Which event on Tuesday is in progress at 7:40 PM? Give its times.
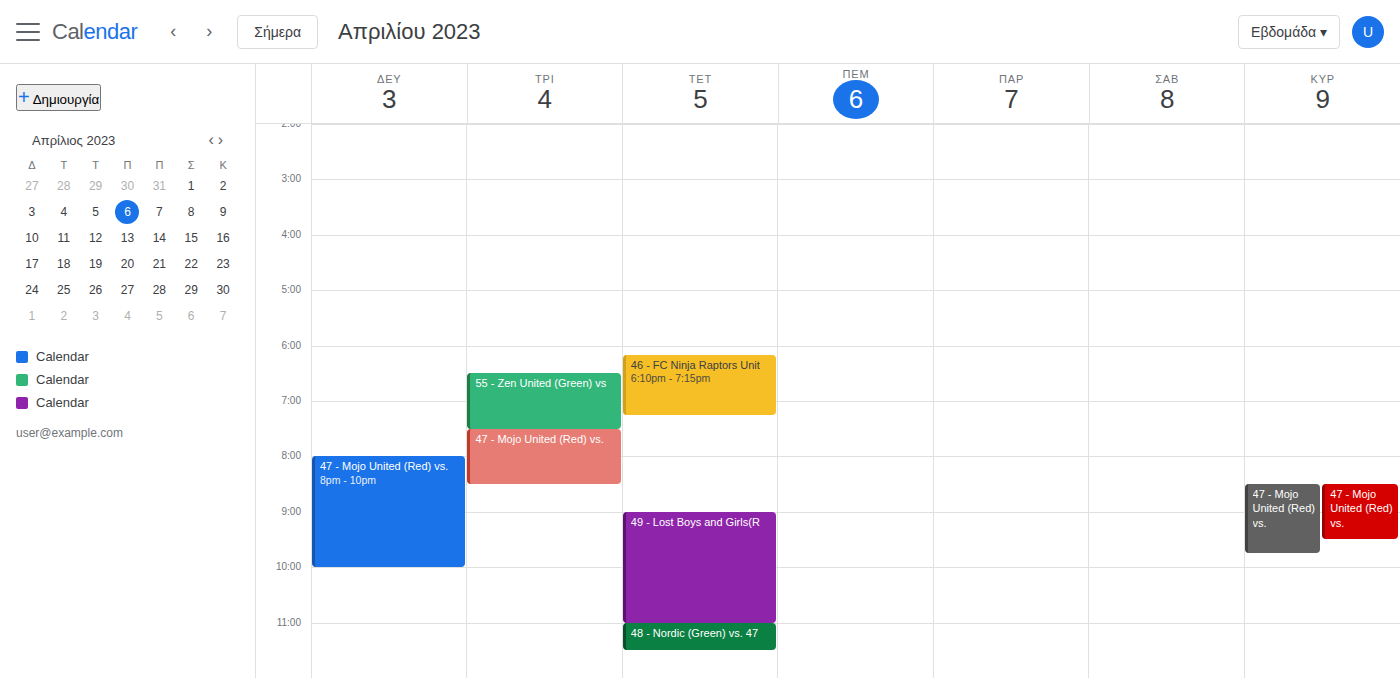
"47 - Mojo United (Red) vs.", 7:30 PM to 8:30 PM